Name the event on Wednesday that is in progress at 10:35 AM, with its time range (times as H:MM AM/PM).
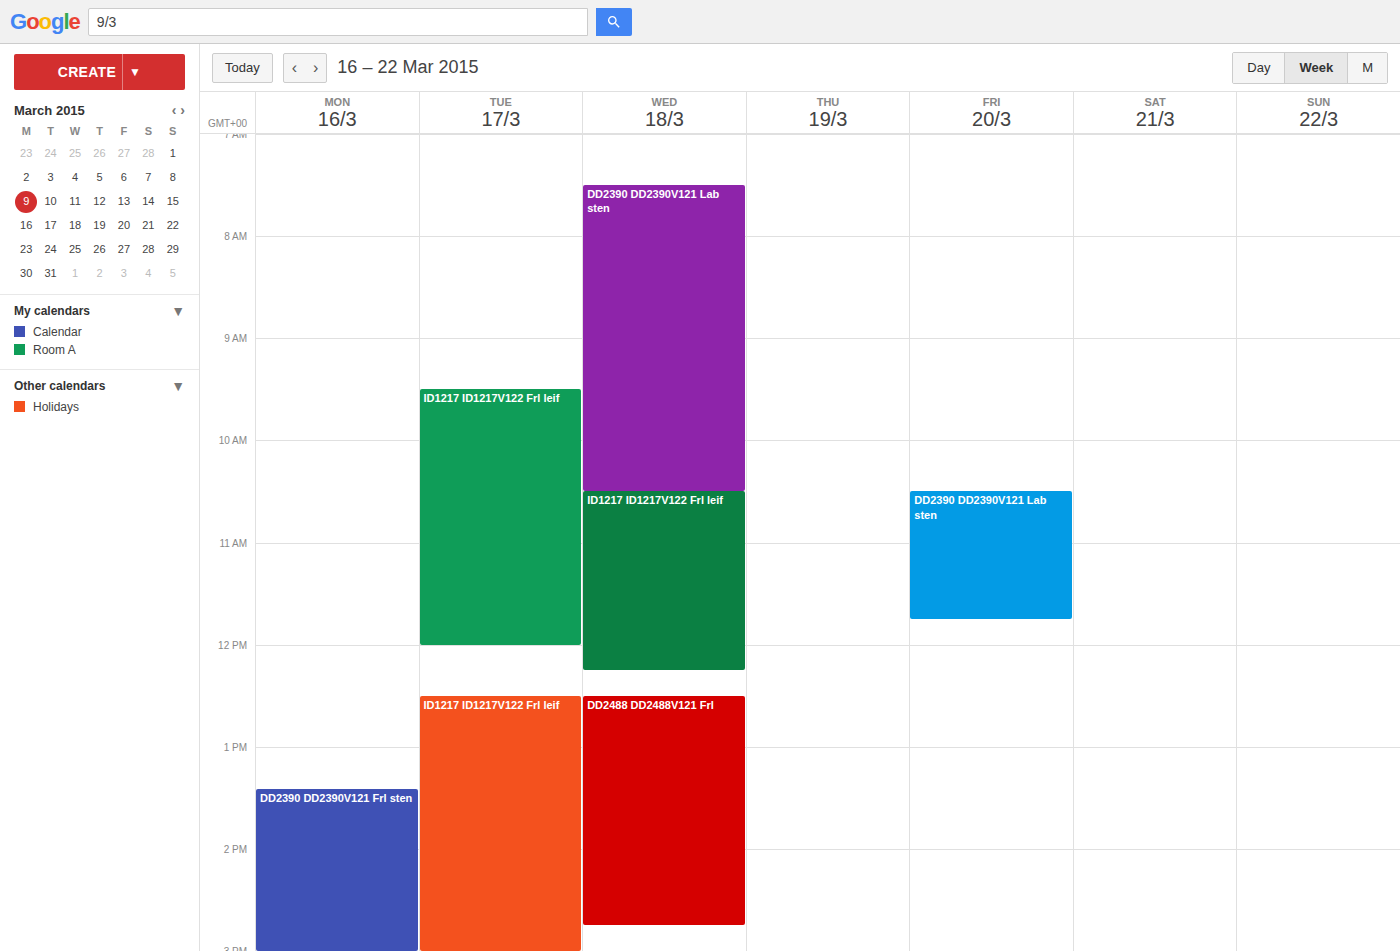
"ID1217 ID1217V122 Frl leif", 10:30 AM to 12:15 PM